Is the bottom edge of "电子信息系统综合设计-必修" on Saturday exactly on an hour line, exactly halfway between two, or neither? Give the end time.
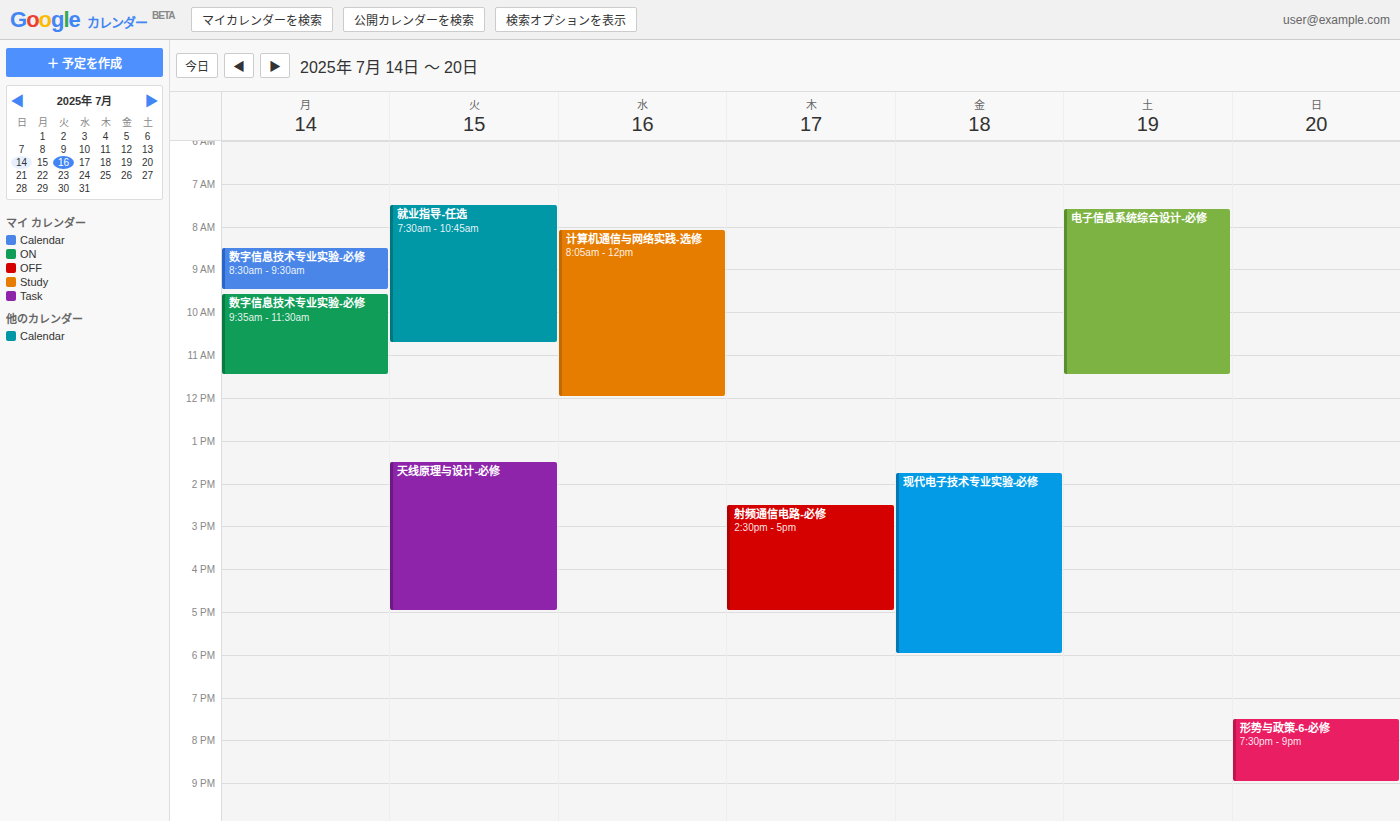
11:30 AM -- halfway between the 11 AM and 12 PM lines.